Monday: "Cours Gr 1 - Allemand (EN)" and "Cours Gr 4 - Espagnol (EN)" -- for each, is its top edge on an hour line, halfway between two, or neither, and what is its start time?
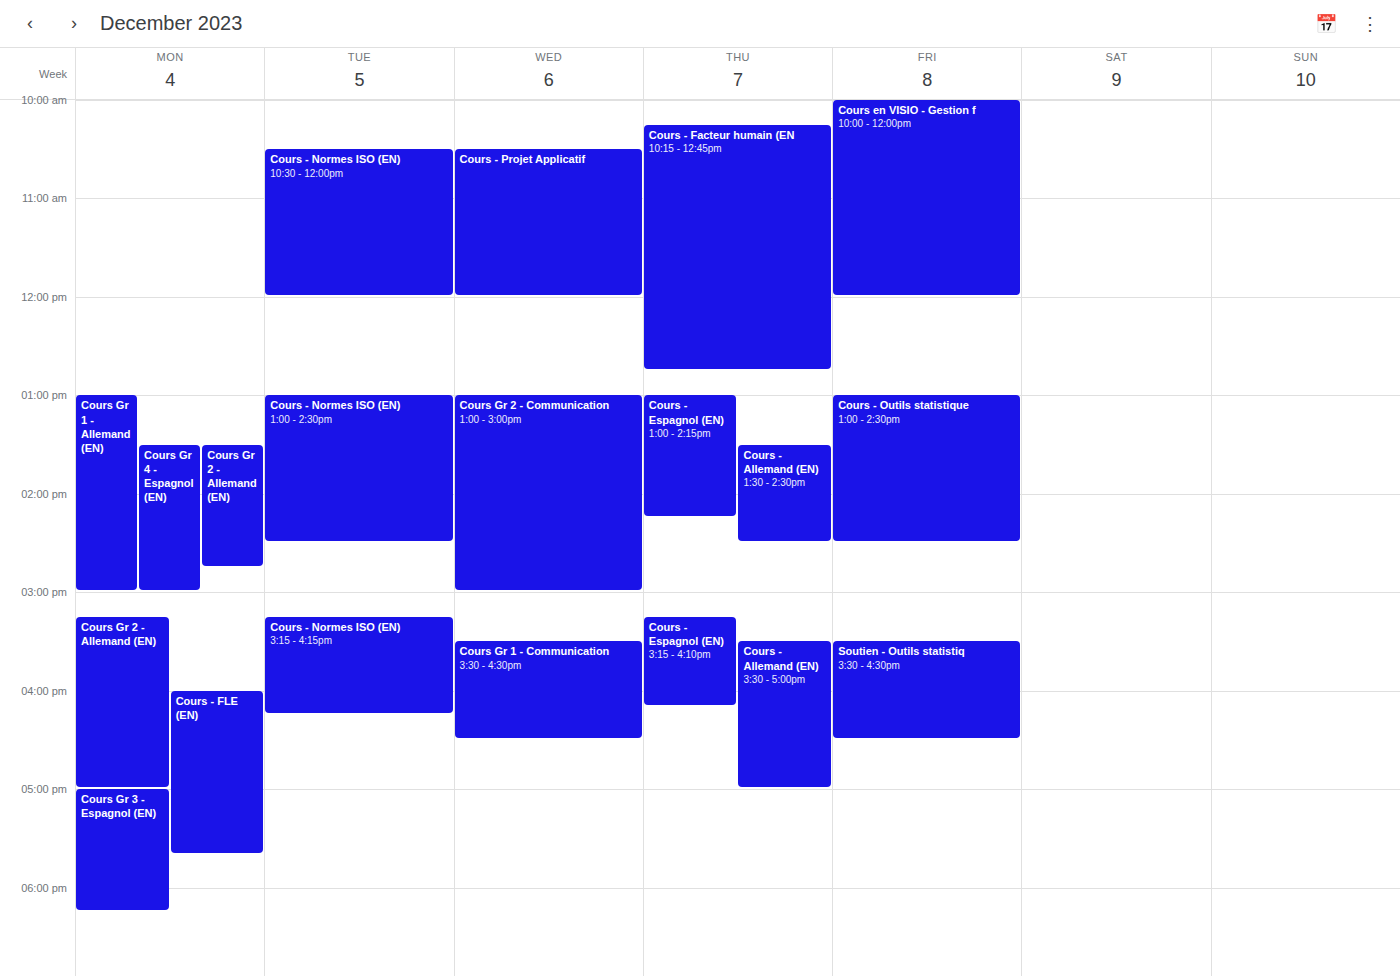
"Cours Gr 1 - Allemand (EN)": 1:00 PM, exactly on the 1 PM line. "Cours Gr 4 - Espagnol (EN)": 1:30 PM, halfway between the 1 PM and 2 PM lines.